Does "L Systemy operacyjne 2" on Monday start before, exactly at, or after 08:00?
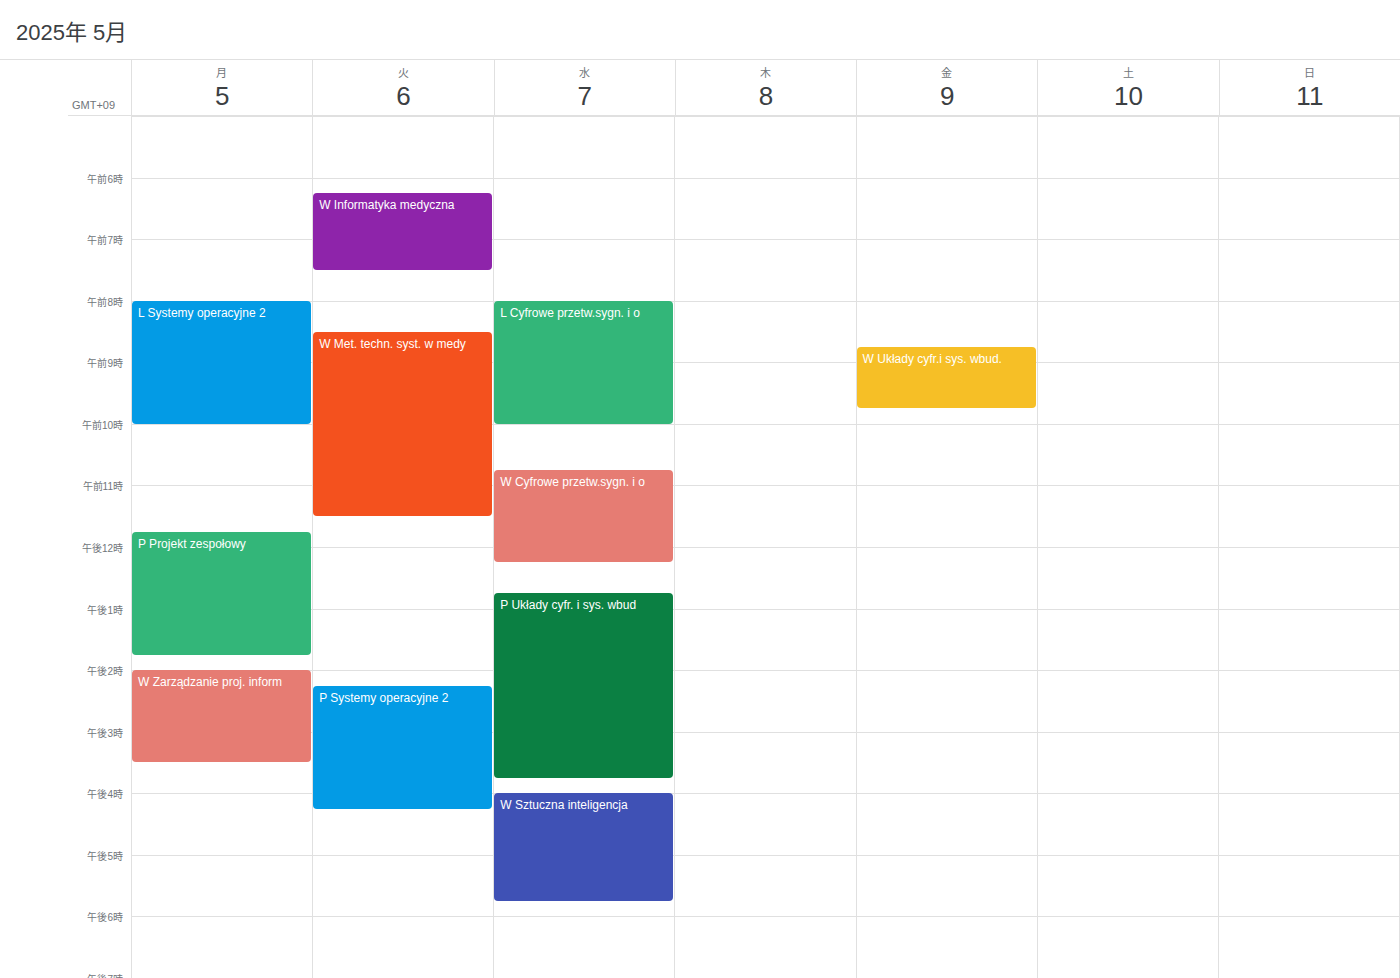
08:00 -- exactly at 08:00, on the 08:00 line.